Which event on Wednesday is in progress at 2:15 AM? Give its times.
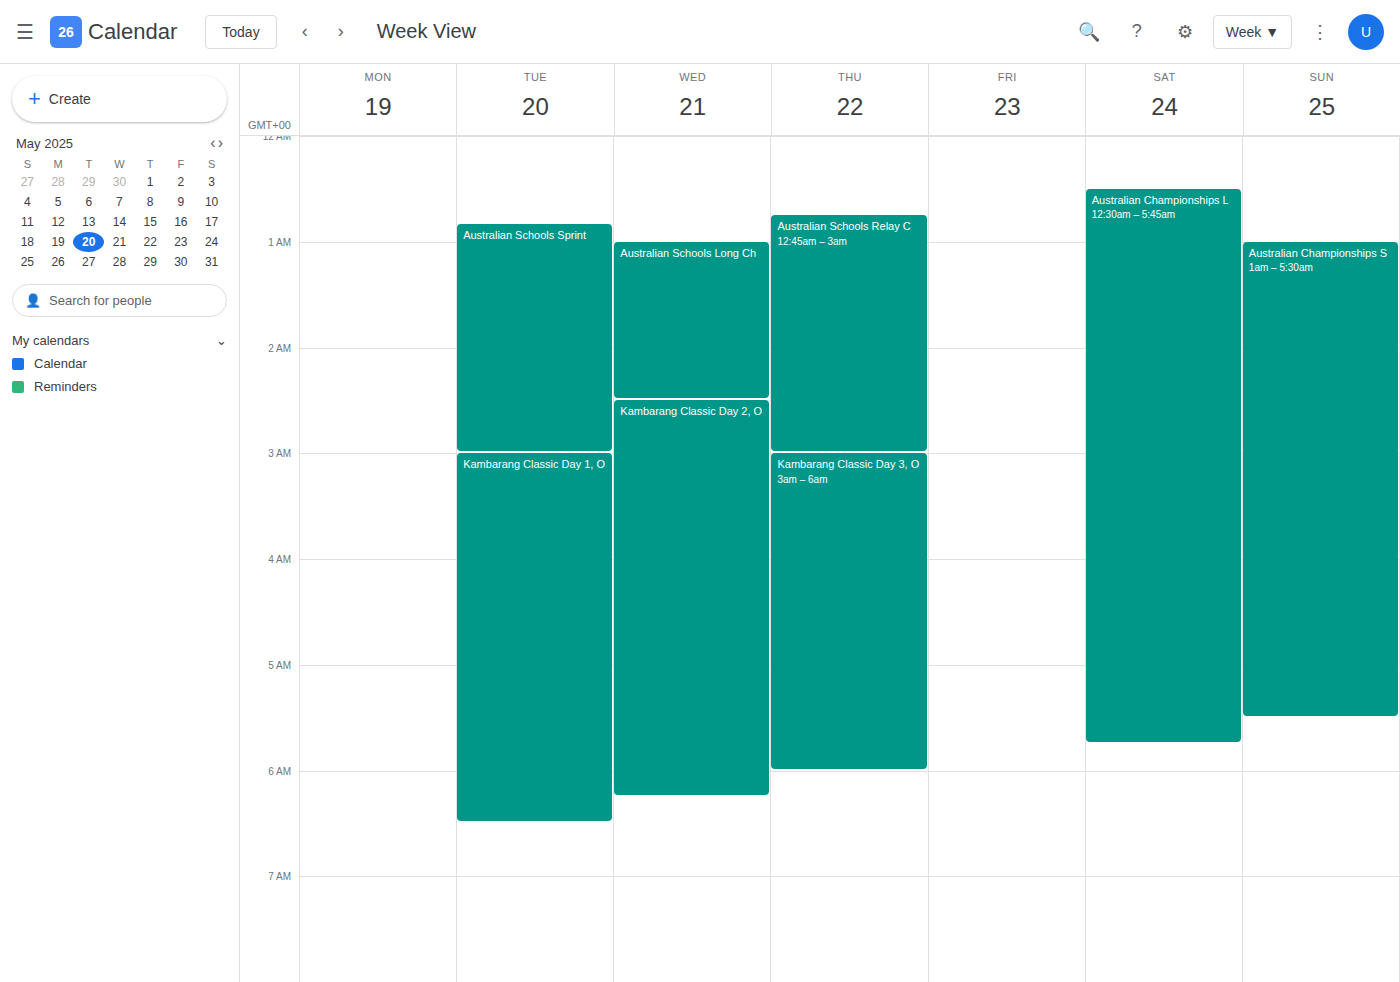
"Australian Schools Long Ch", 1:00 AM to 2:30 AM